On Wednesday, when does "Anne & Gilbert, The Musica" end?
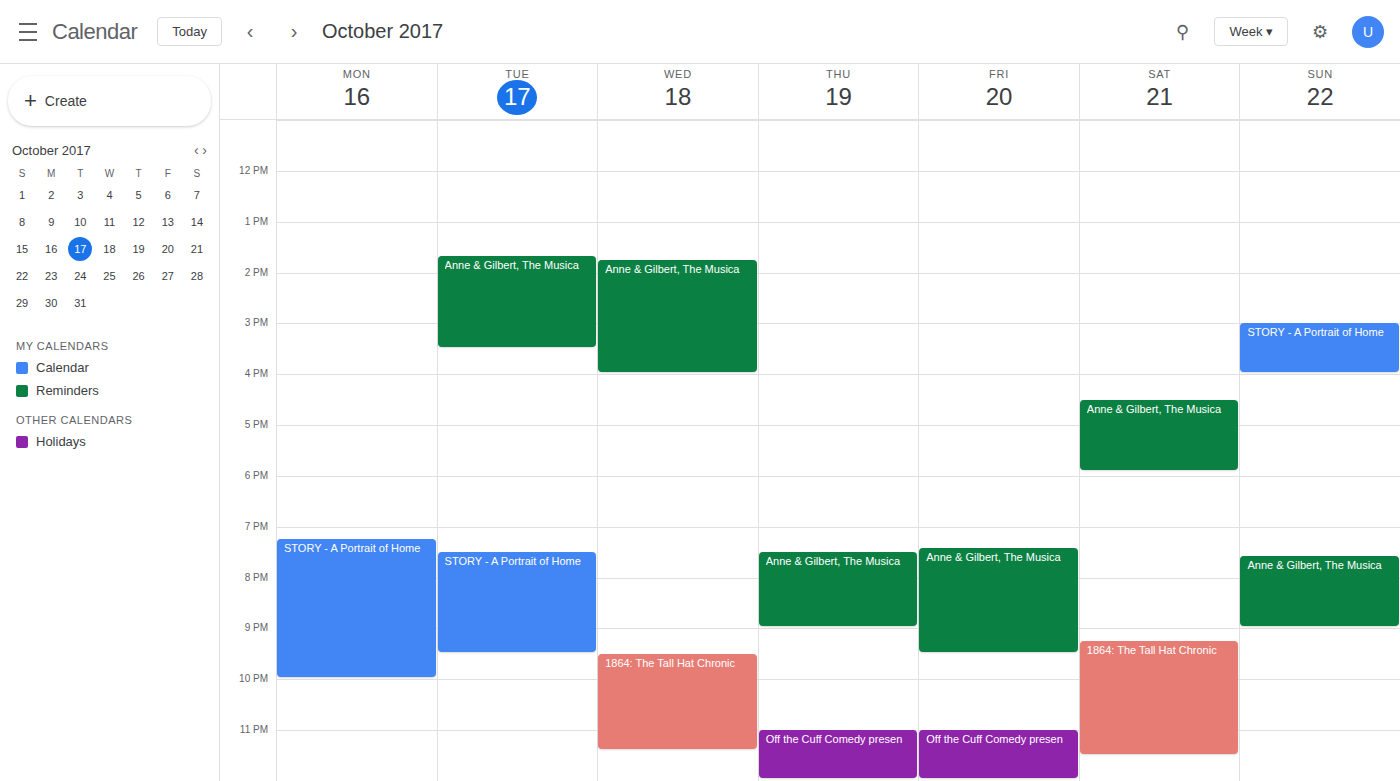
4:00 PM